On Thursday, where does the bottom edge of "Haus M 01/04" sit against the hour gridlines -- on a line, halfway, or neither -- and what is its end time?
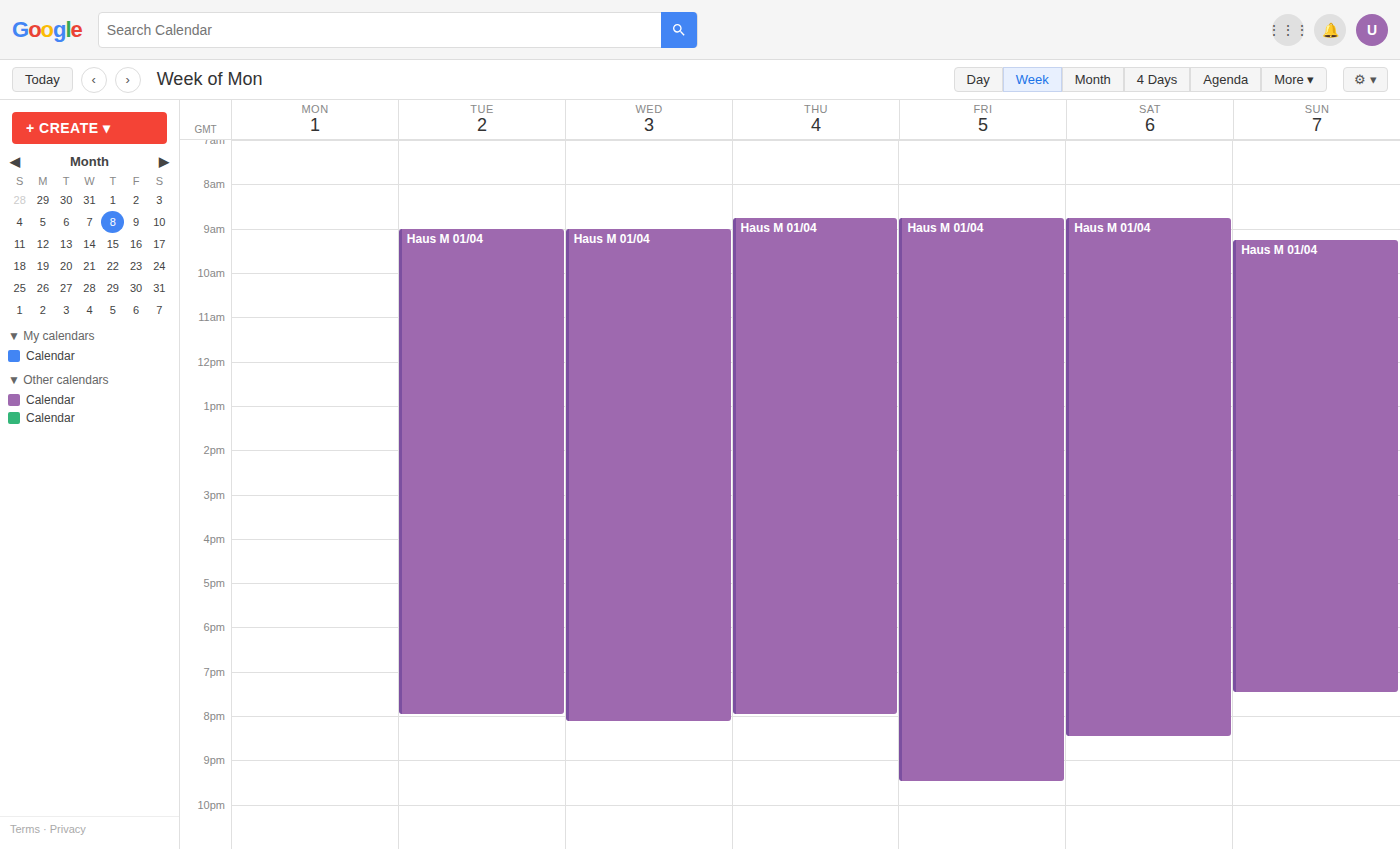
8:00 PM -- exactly on the 8 PM line.